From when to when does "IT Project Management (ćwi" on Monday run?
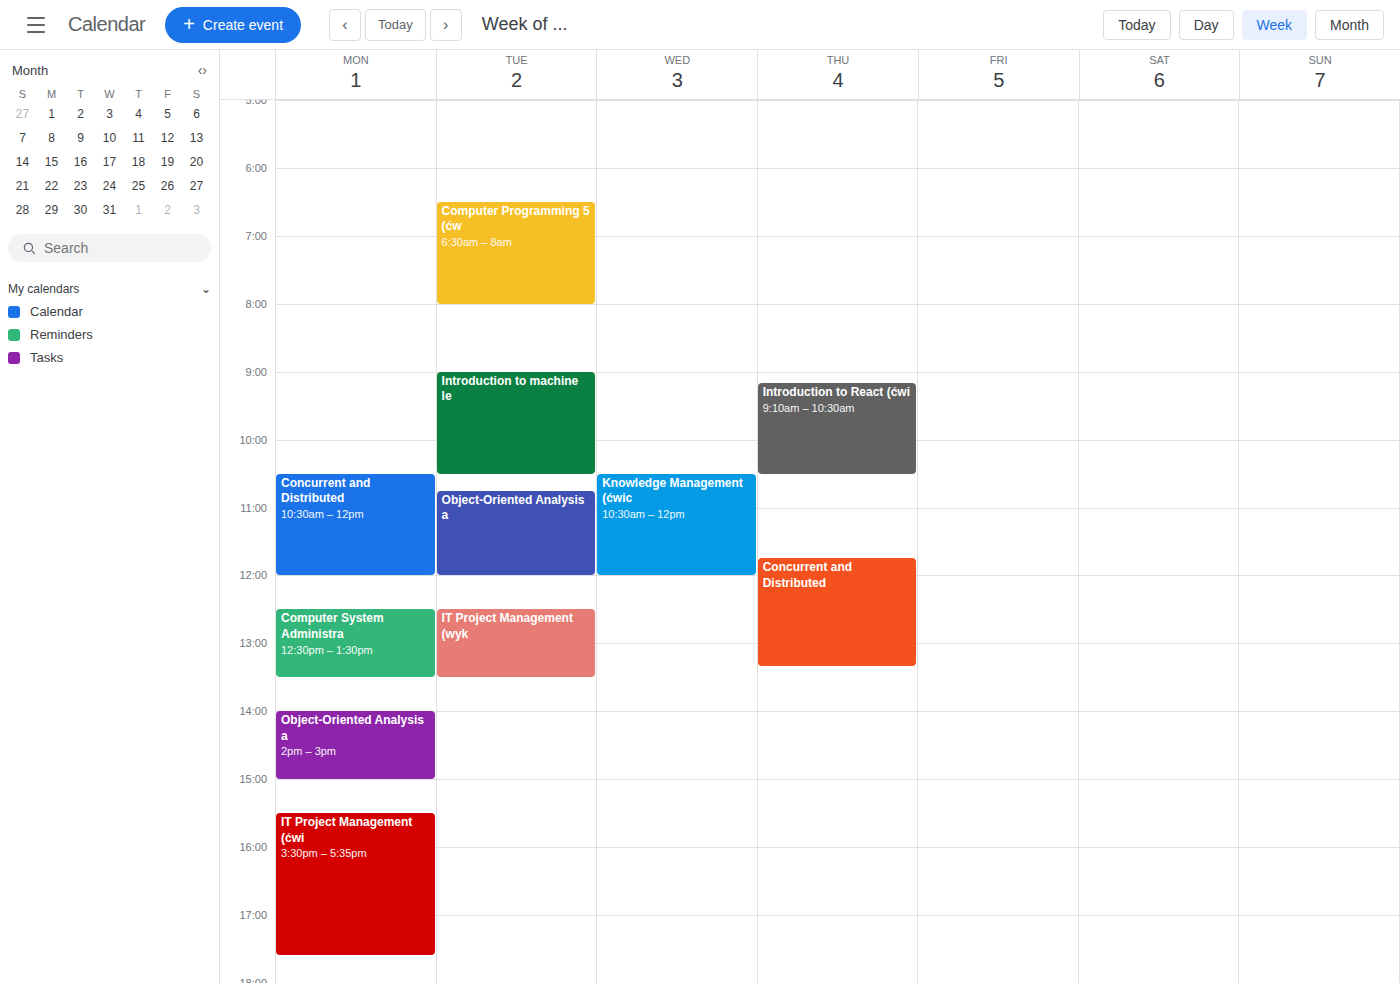
3:30 PM to 5:35 PM